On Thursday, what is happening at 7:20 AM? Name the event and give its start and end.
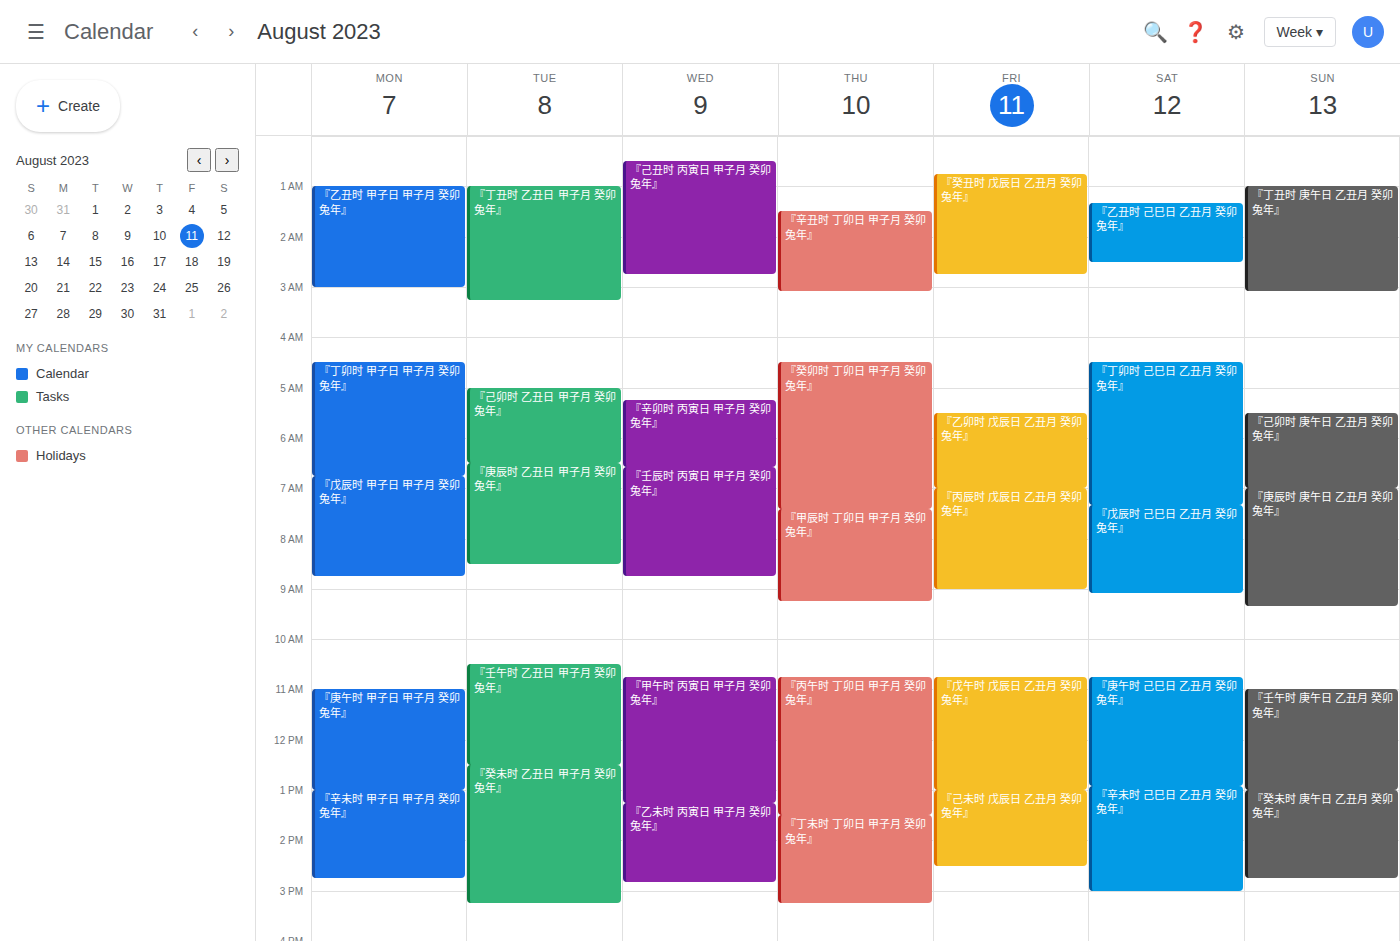
"『癸卯时 丁卯日 甲子月 癸卯兔年』", 4:30 AM to 7:25 AM